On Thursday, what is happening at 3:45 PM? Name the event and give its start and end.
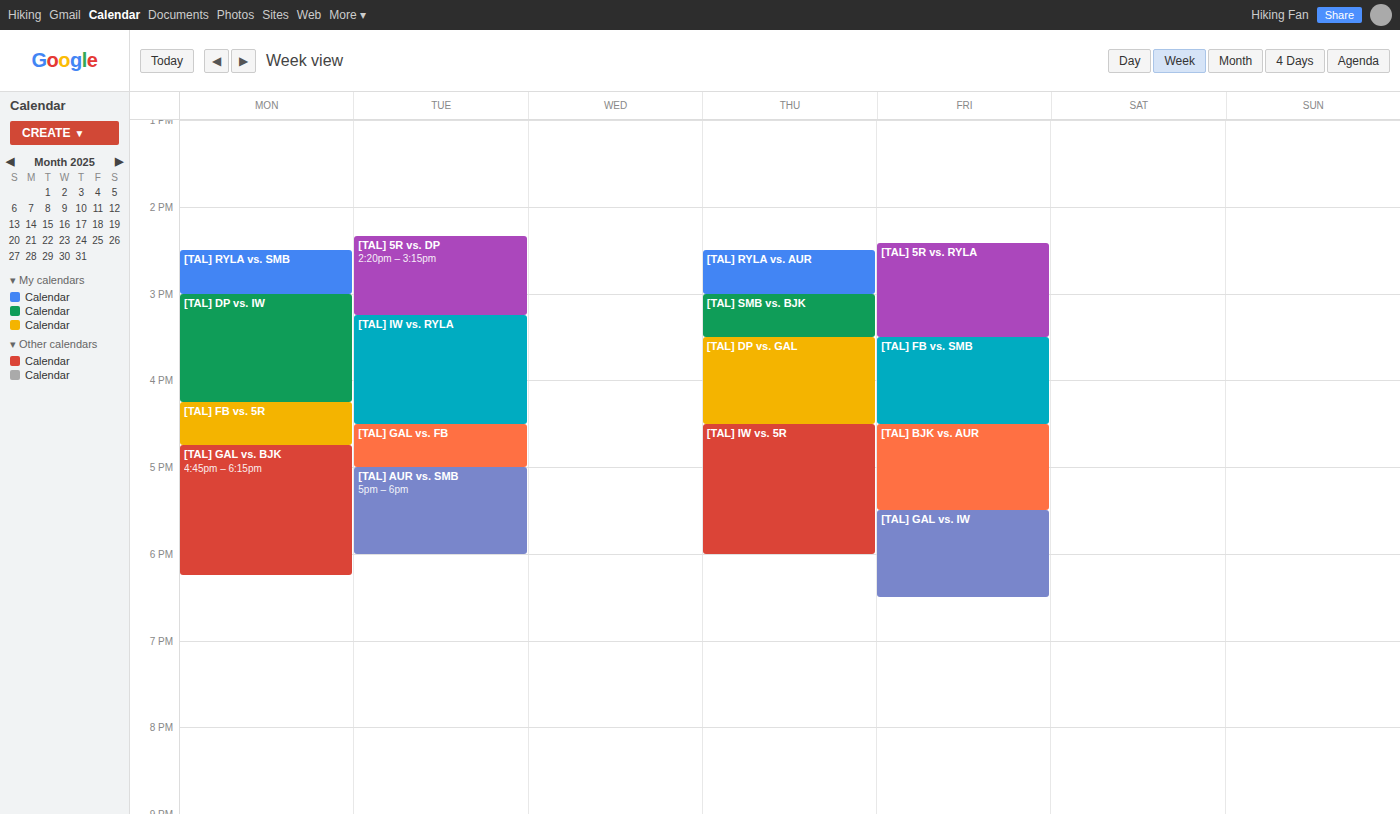
"[TAL] DP vs. GAL", 3:30 PM to 4:30 PM